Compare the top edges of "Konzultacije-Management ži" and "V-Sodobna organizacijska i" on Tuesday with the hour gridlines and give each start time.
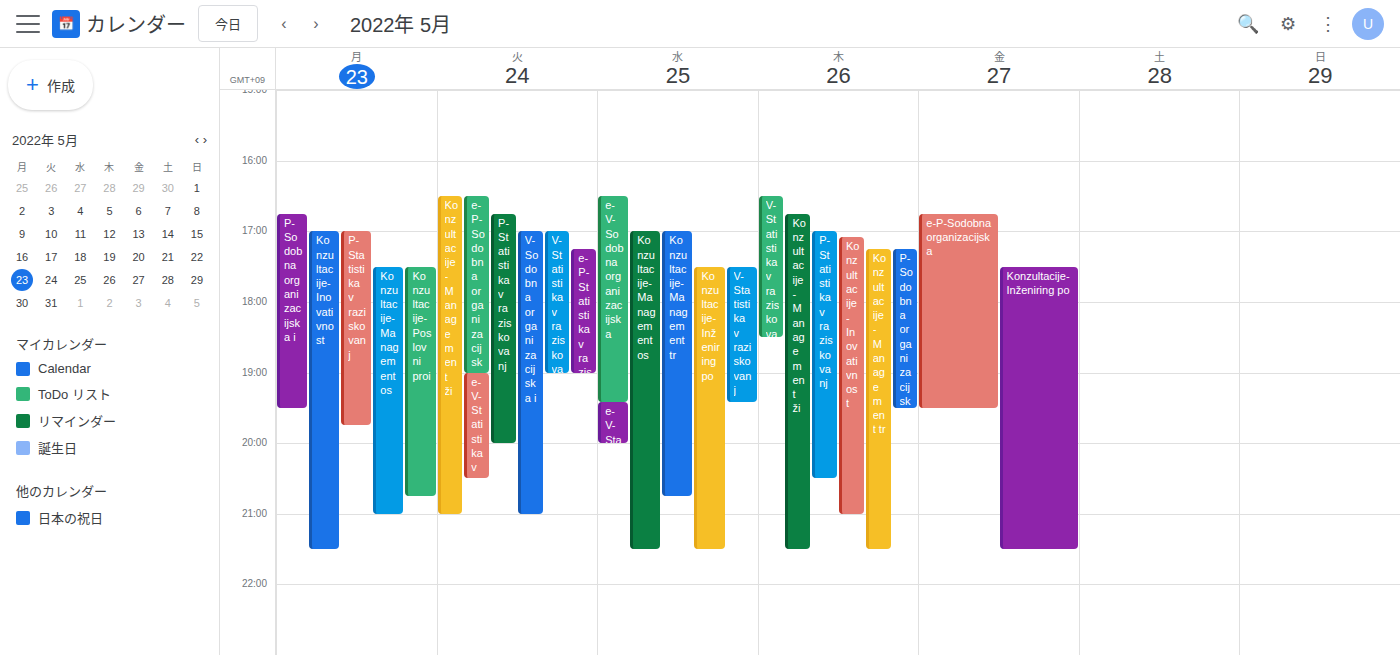
"Konzultacije-Management ži": 4:30 PM, halfway between the 4 PM and 5 PM lines. "V-Sodobna organizacijska i": 5:00 PM, exactly on the 5 PM line.